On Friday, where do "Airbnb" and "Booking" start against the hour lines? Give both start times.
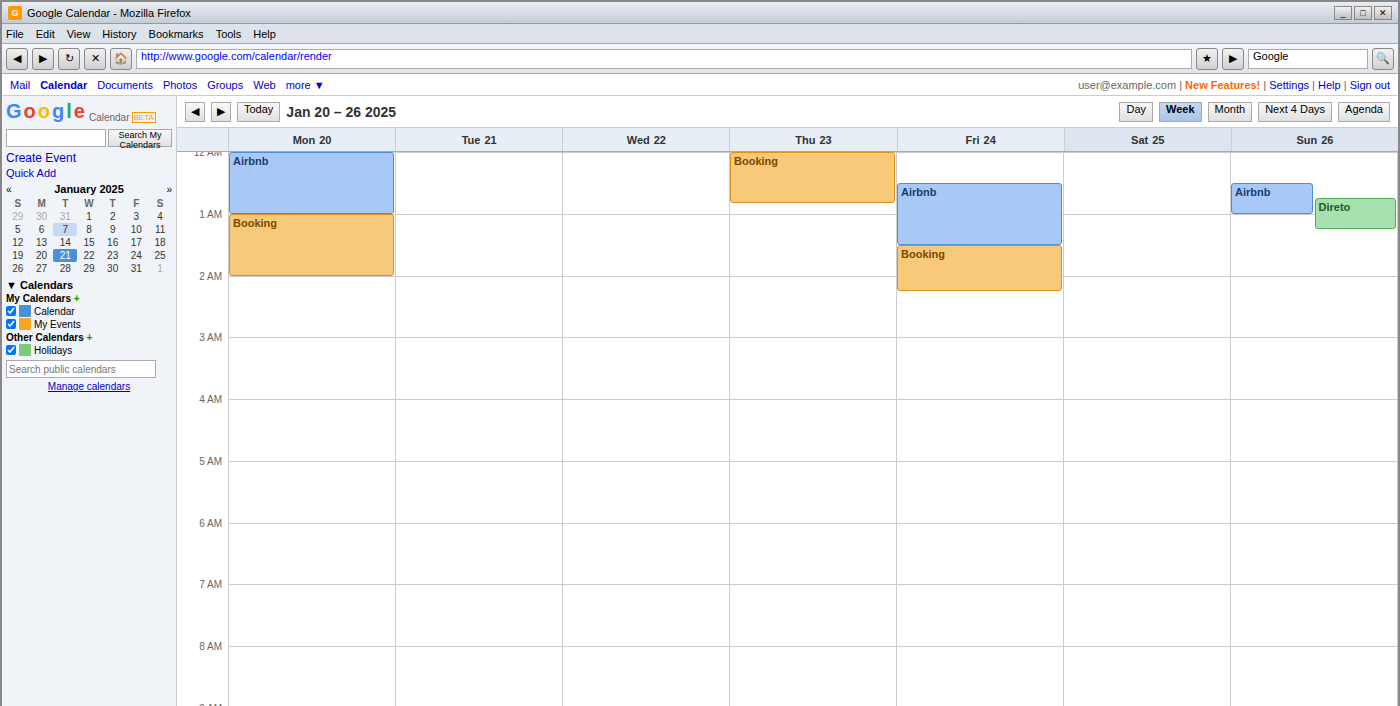
"Airbnb": 12:30 AM, halfway between the 12 AM and 1 AM lines. "Booking": 1:30 AM, halfway between the 1 AM and 2 AM lines.